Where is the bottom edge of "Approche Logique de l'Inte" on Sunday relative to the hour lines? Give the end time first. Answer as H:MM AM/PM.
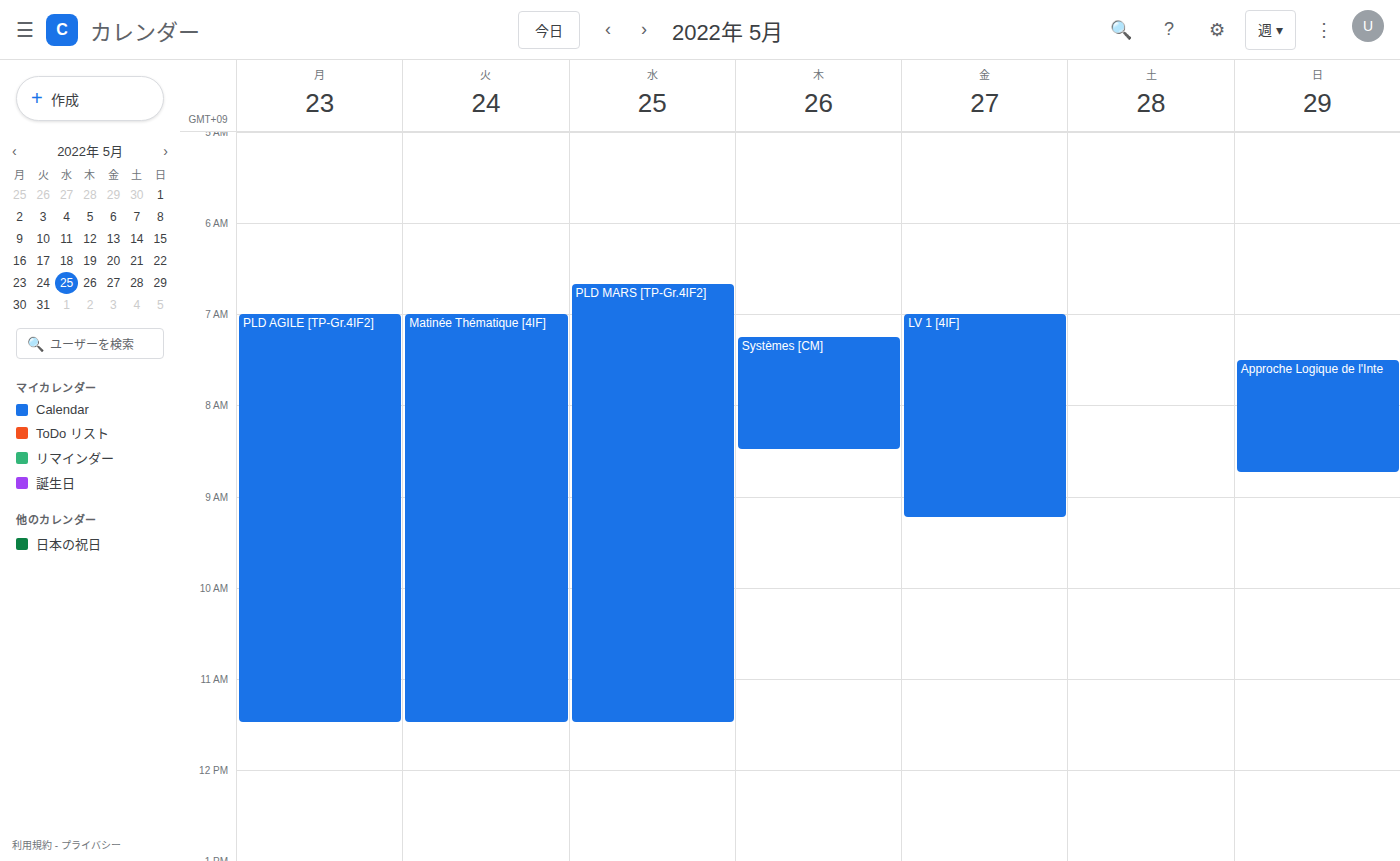
8:45 AM -- neither: three quarters of the way from the 8 AM line to the 9 AM line.